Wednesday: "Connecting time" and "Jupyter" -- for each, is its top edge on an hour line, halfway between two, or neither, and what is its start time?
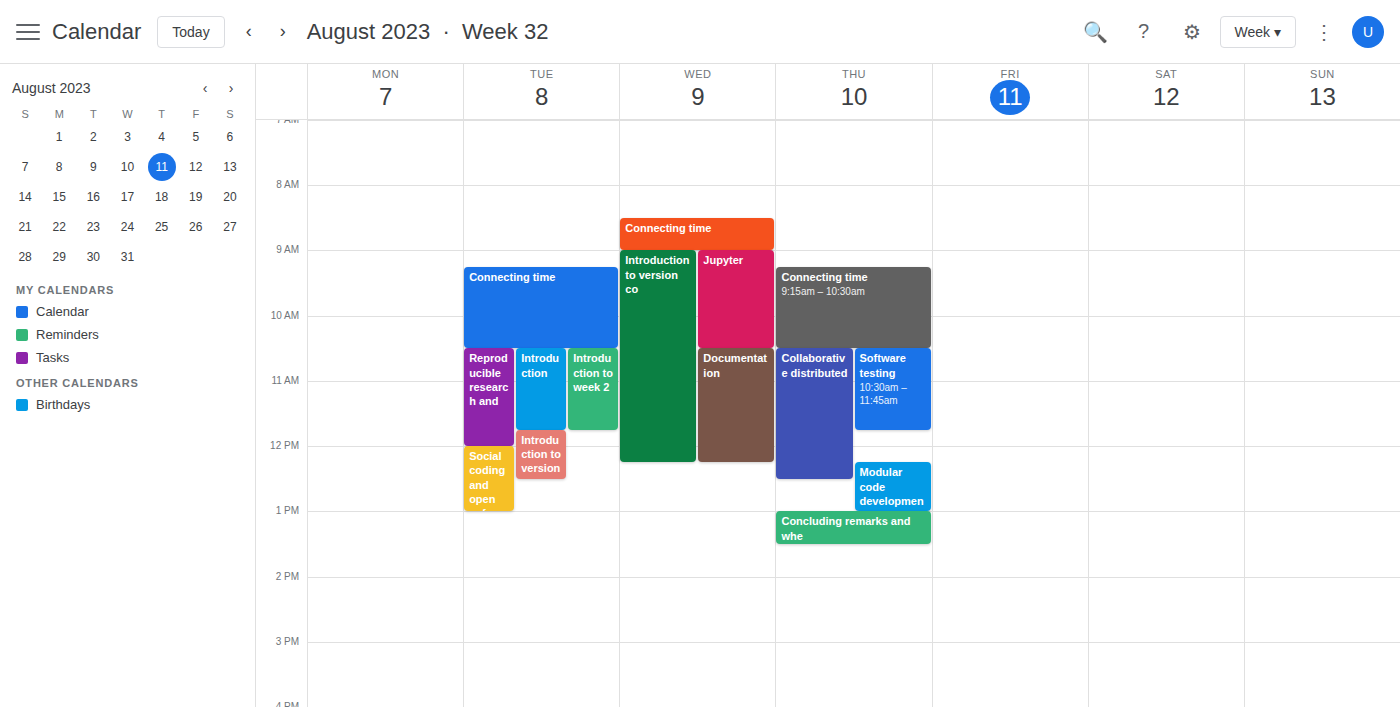
"Connecting time": 8:30 AM, halfway between the 8 AM and 9 AM lines. "Jupyter": 9:00 AM, exactly on the 9 AM line.